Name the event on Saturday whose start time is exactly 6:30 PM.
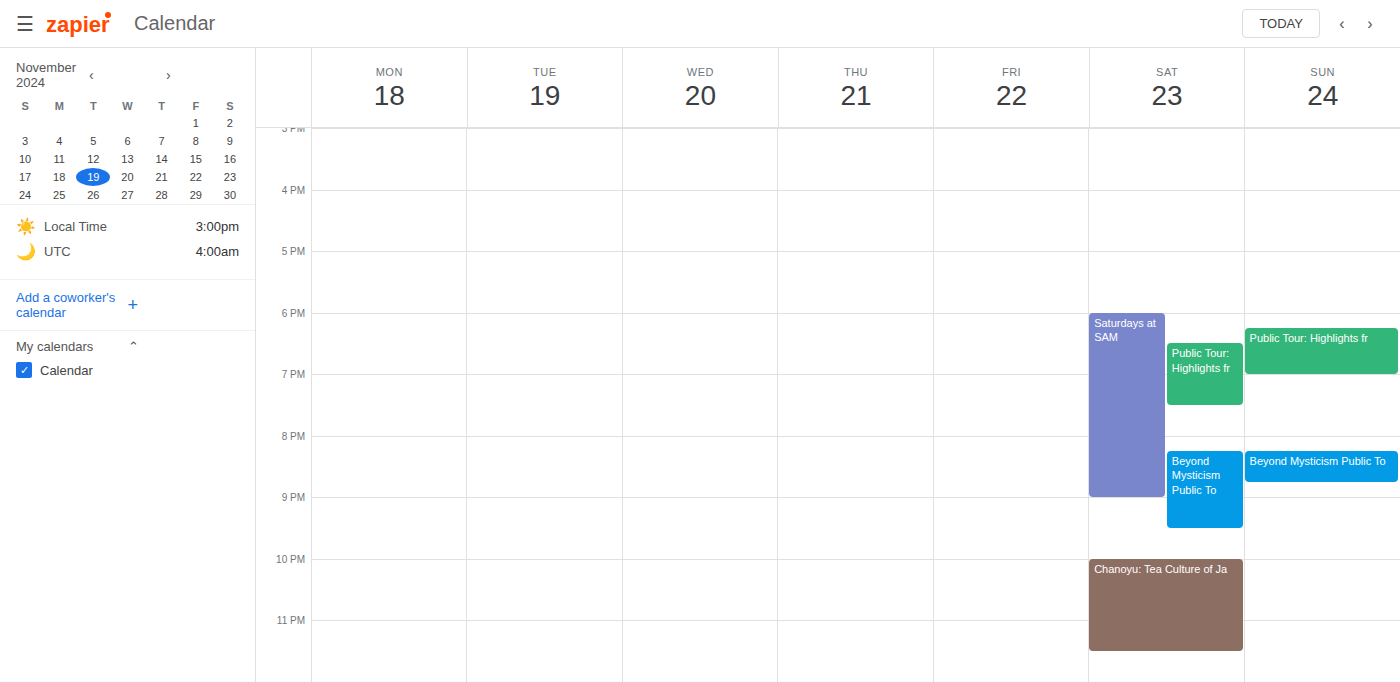
"Public Tour: Highlights fr"